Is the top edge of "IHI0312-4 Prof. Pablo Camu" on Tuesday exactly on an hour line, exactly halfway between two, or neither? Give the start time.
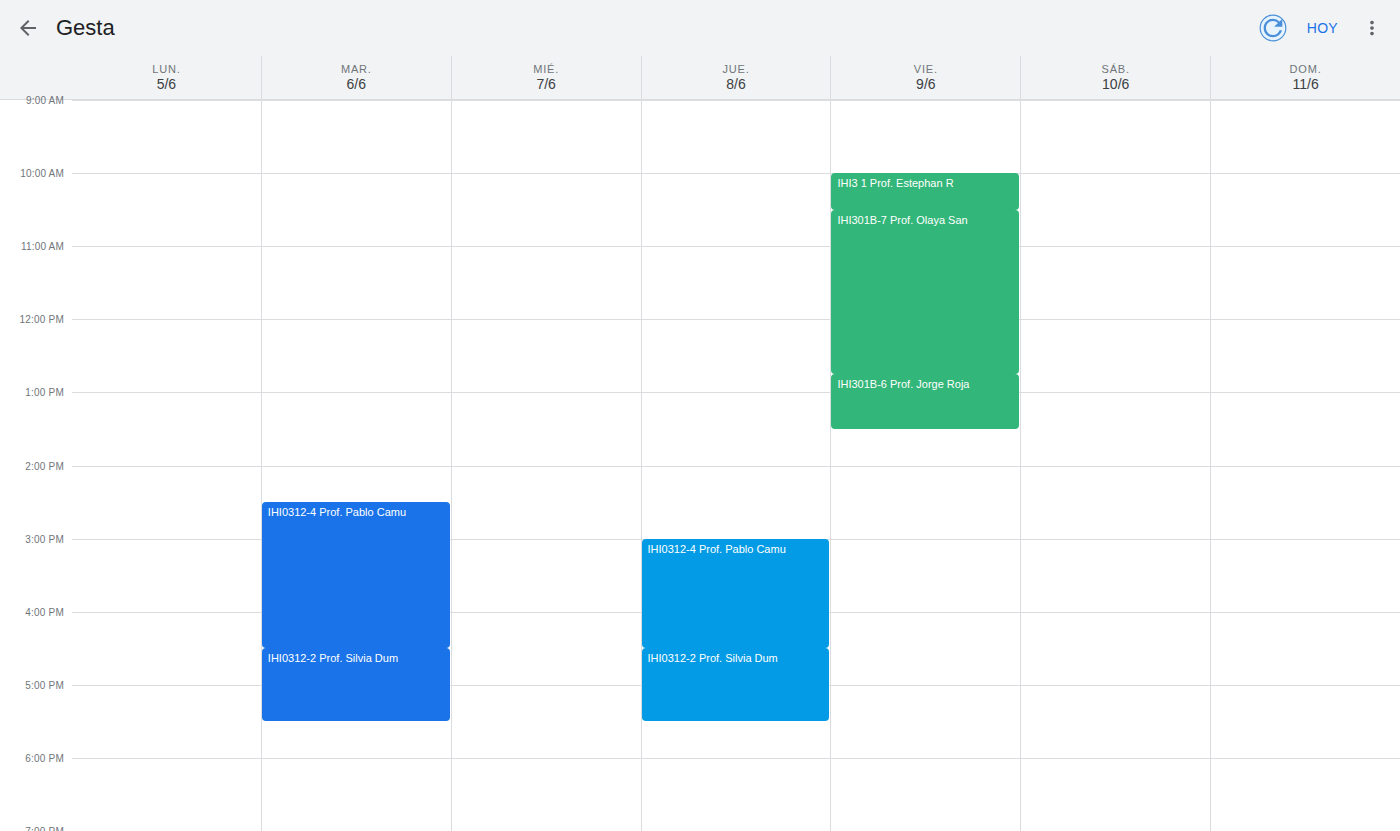
2:30 PM -- halfway between the 2 PM and 3 PM lines.